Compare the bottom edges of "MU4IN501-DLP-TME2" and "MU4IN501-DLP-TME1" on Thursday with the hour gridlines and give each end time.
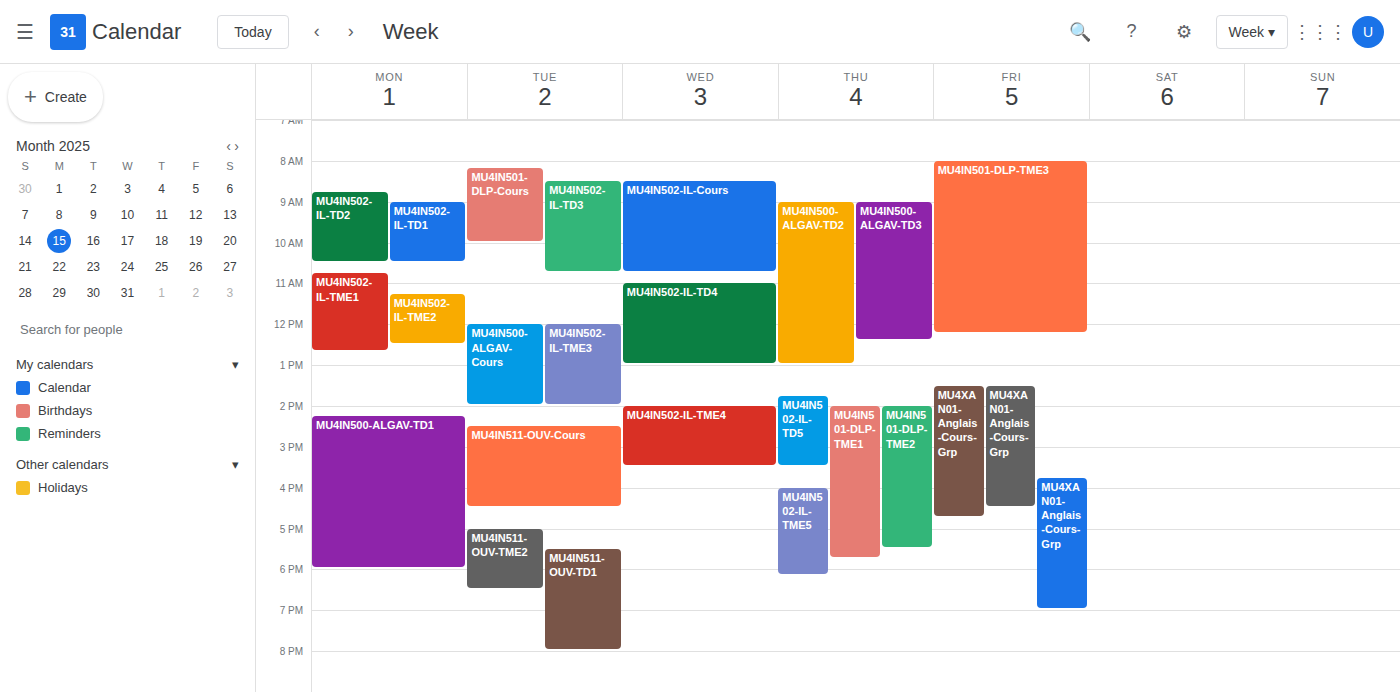
"MU4IN501-DLP-TME2": 5:30 PM, halfway between the 5 PM and 6 PM lines. "MU4IN501-DLP-TME1": 5:45 PM, neither: three quarters of the way from the 5 PM line to the 6 PM line.